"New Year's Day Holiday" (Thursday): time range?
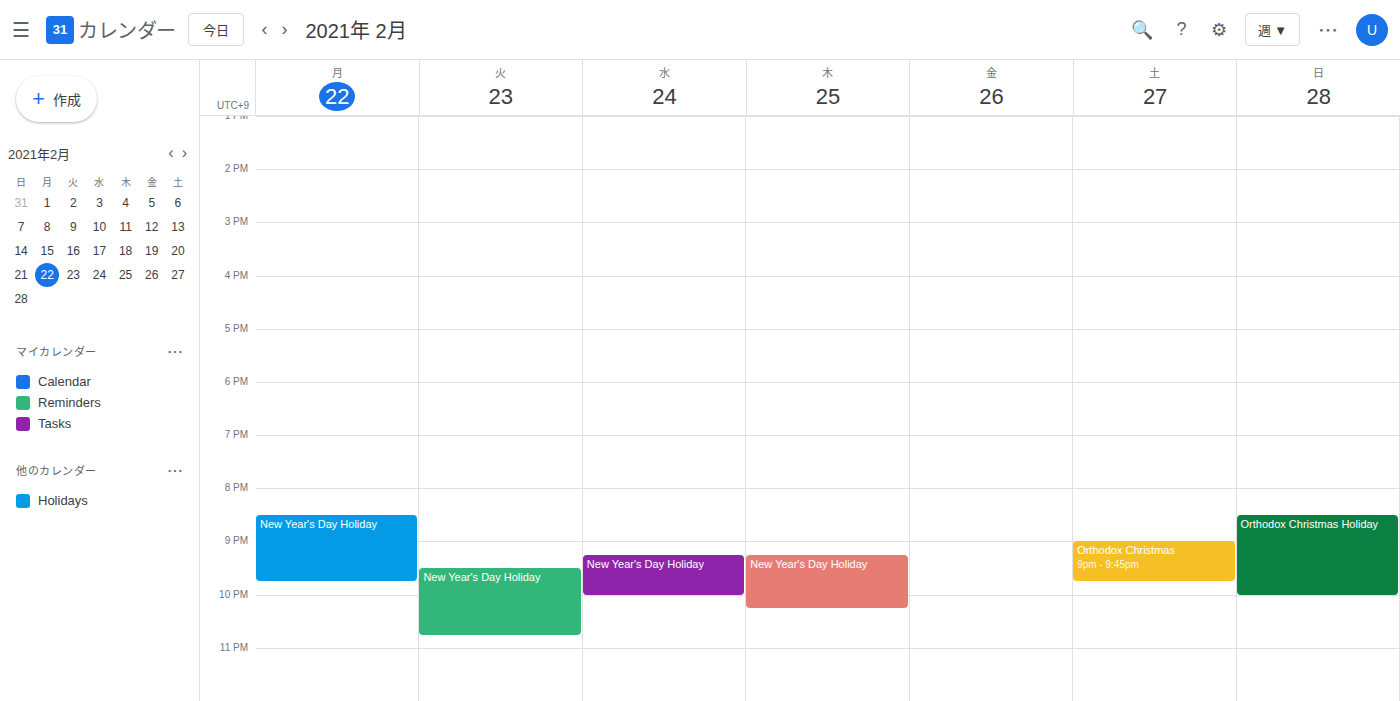
9:15 PM to 10:15 PM